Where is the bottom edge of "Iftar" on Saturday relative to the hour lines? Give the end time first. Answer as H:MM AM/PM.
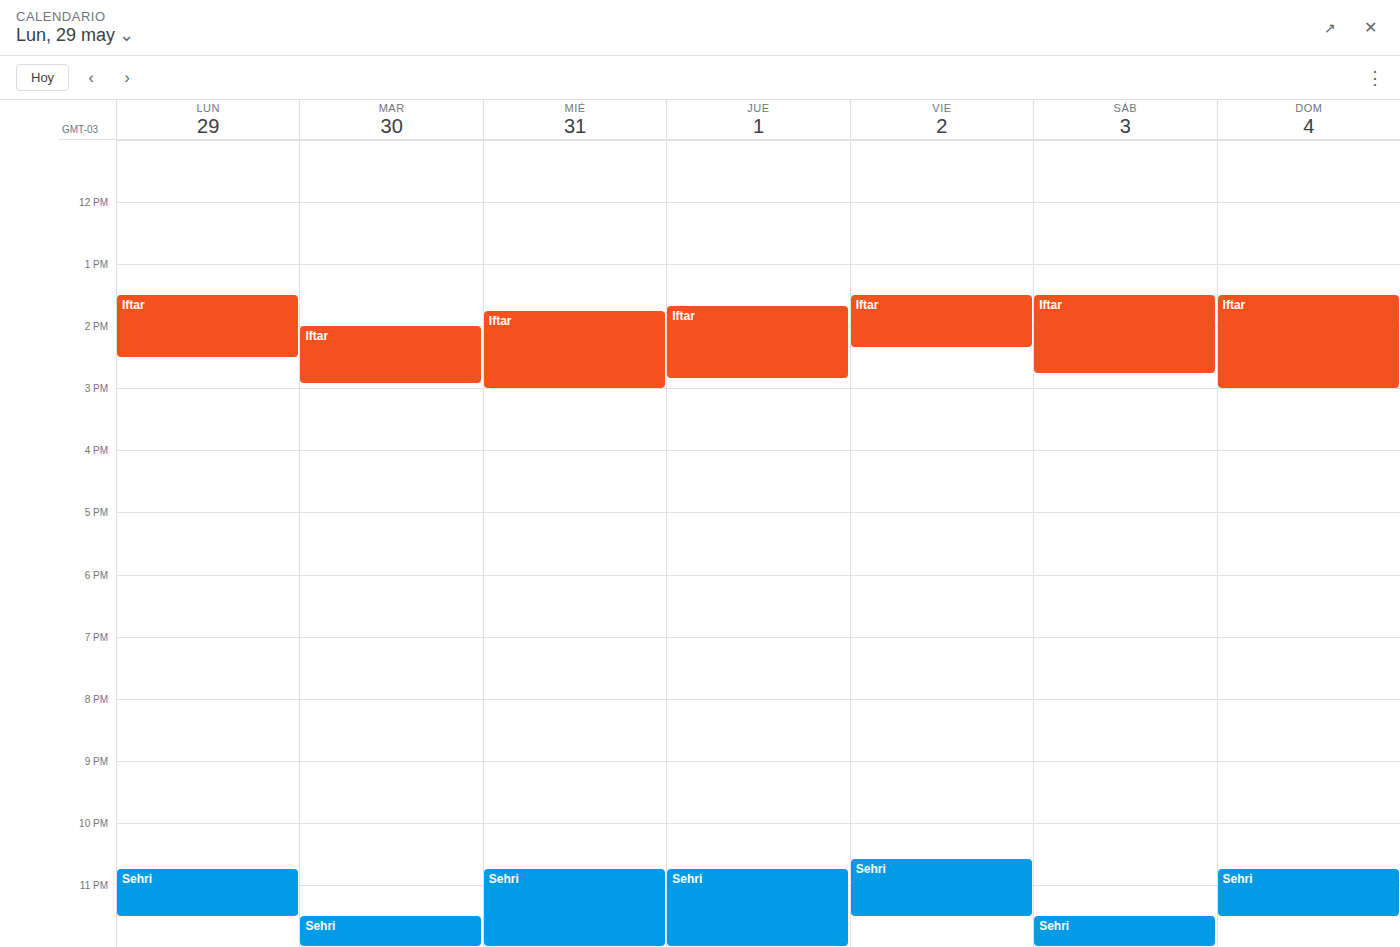
2:45 PM -- neither: three quarters of the way from the 2 PM line to the 3 PM line.